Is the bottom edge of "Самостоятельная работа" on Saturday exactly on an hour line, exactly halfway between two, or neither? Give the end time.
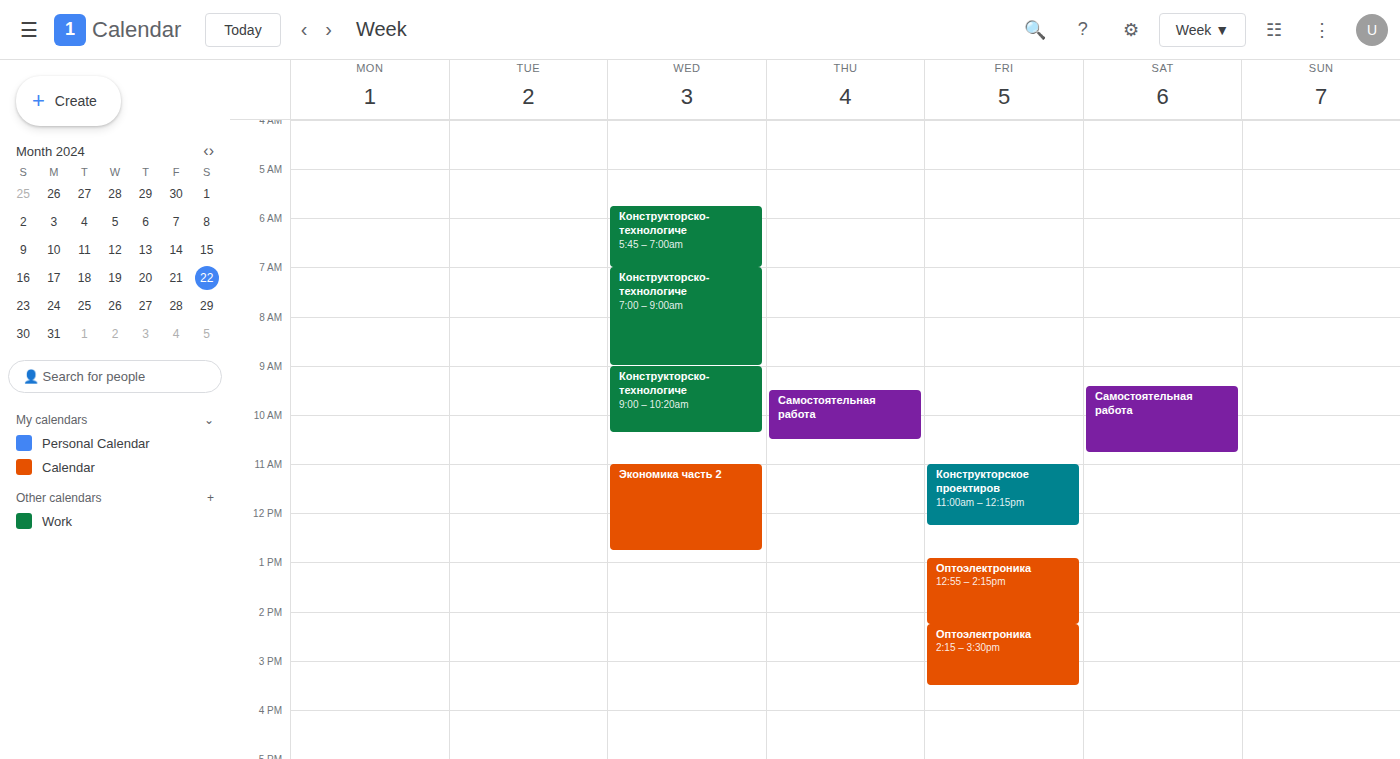
10:45 -- neither: three quarters of the way from the 10:00 line to the 11:00 line.